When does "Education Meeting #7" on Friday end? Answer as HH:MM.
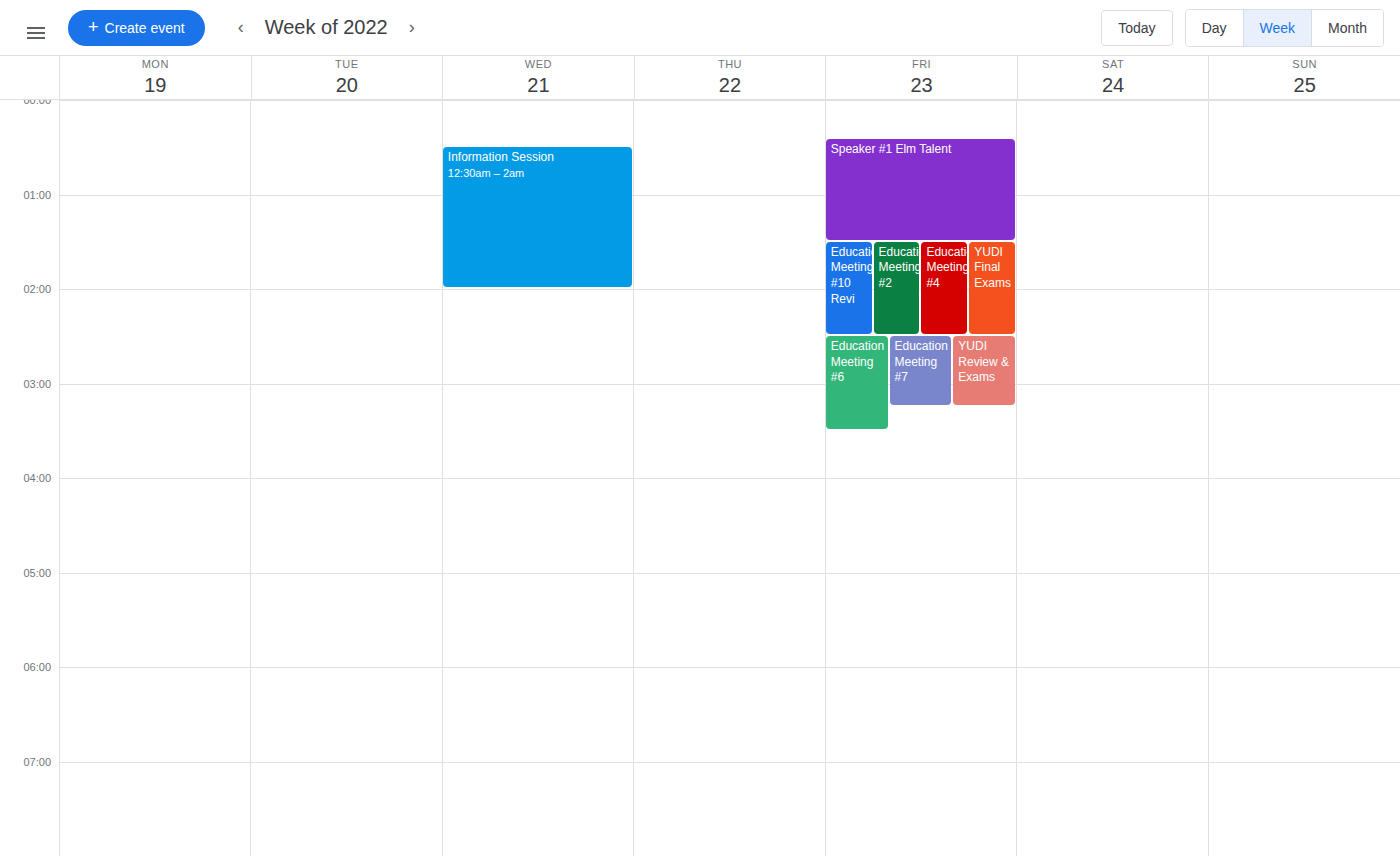
03:15